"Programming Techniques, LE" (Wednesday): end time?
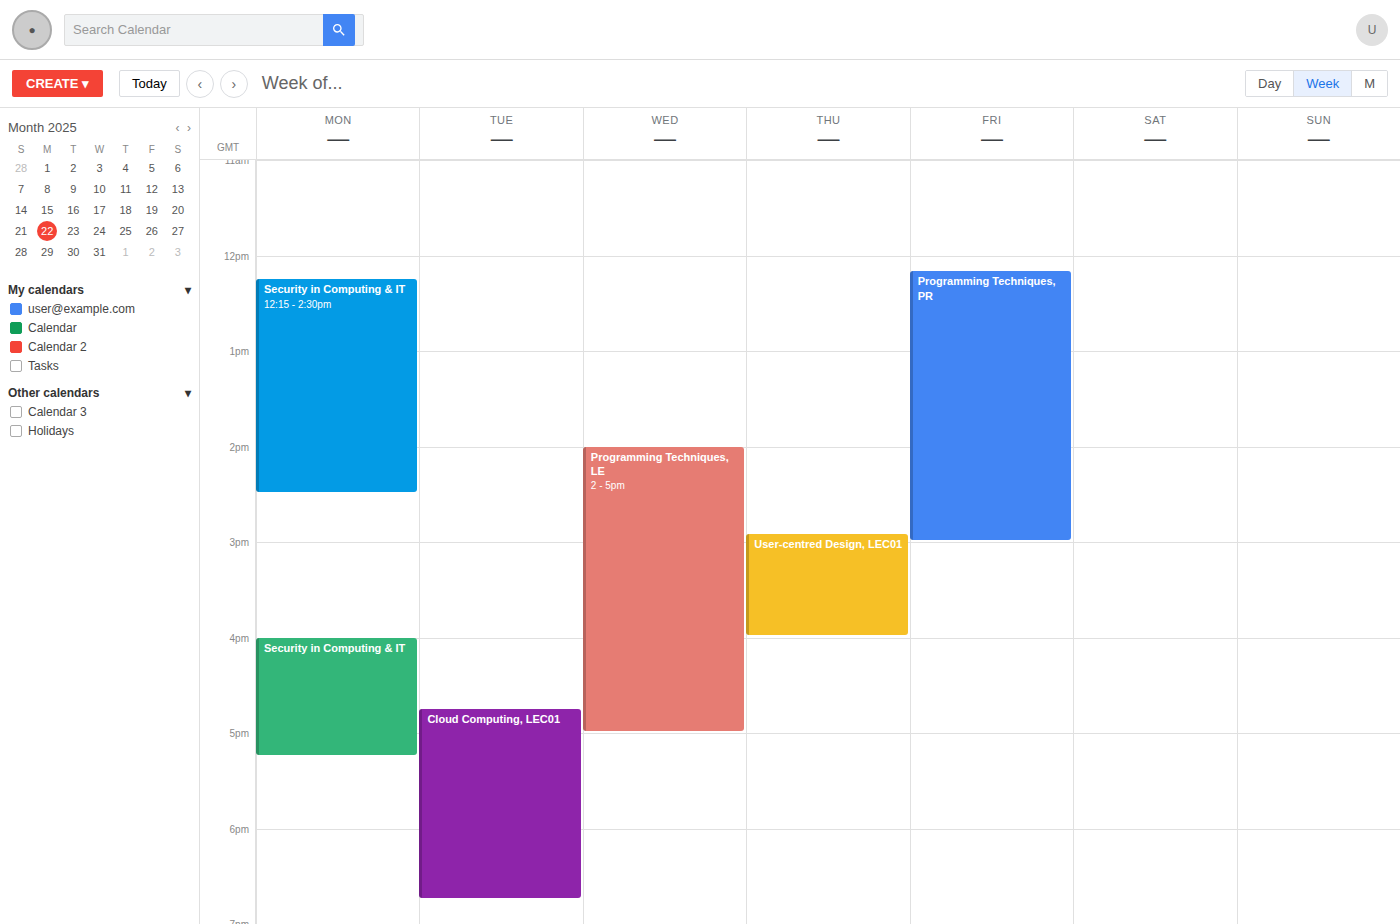
5:00 PM